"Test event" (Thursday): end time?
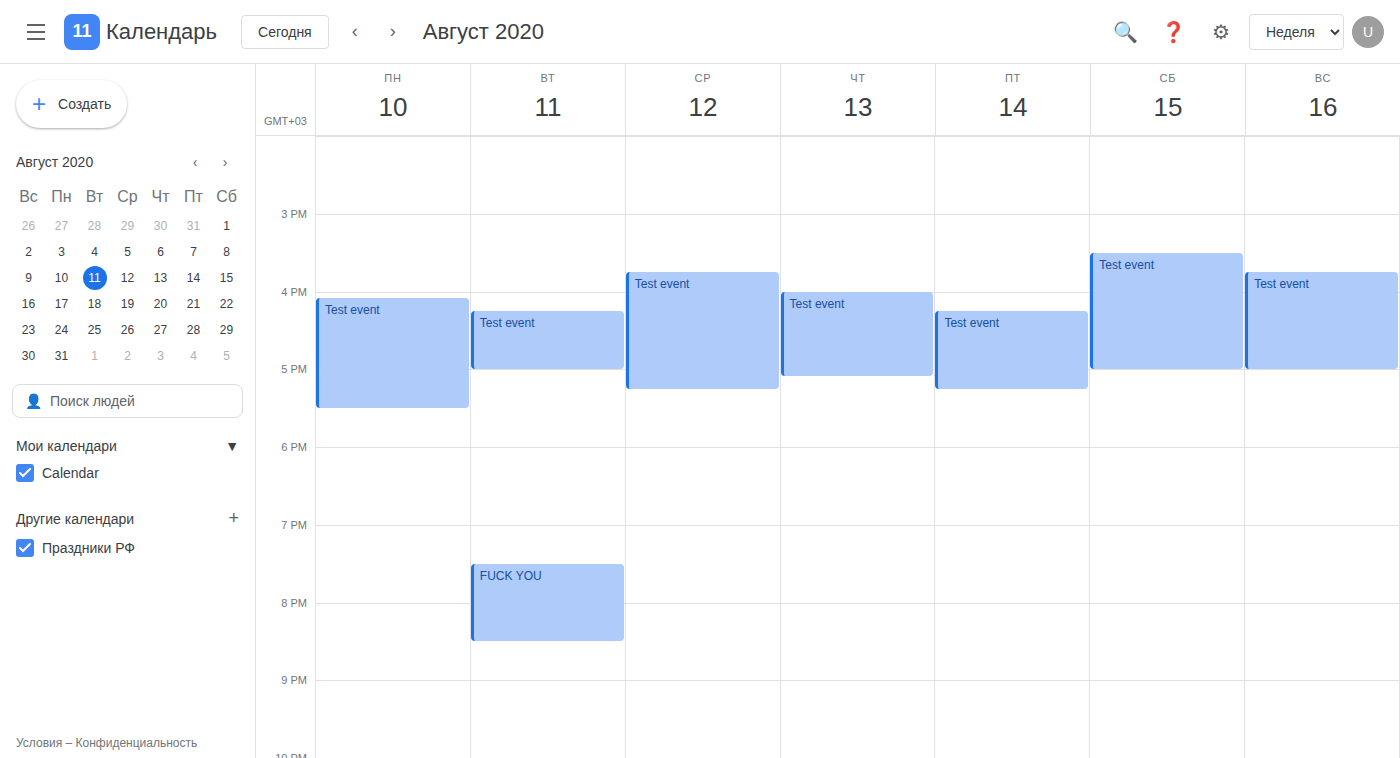
5:05 PM